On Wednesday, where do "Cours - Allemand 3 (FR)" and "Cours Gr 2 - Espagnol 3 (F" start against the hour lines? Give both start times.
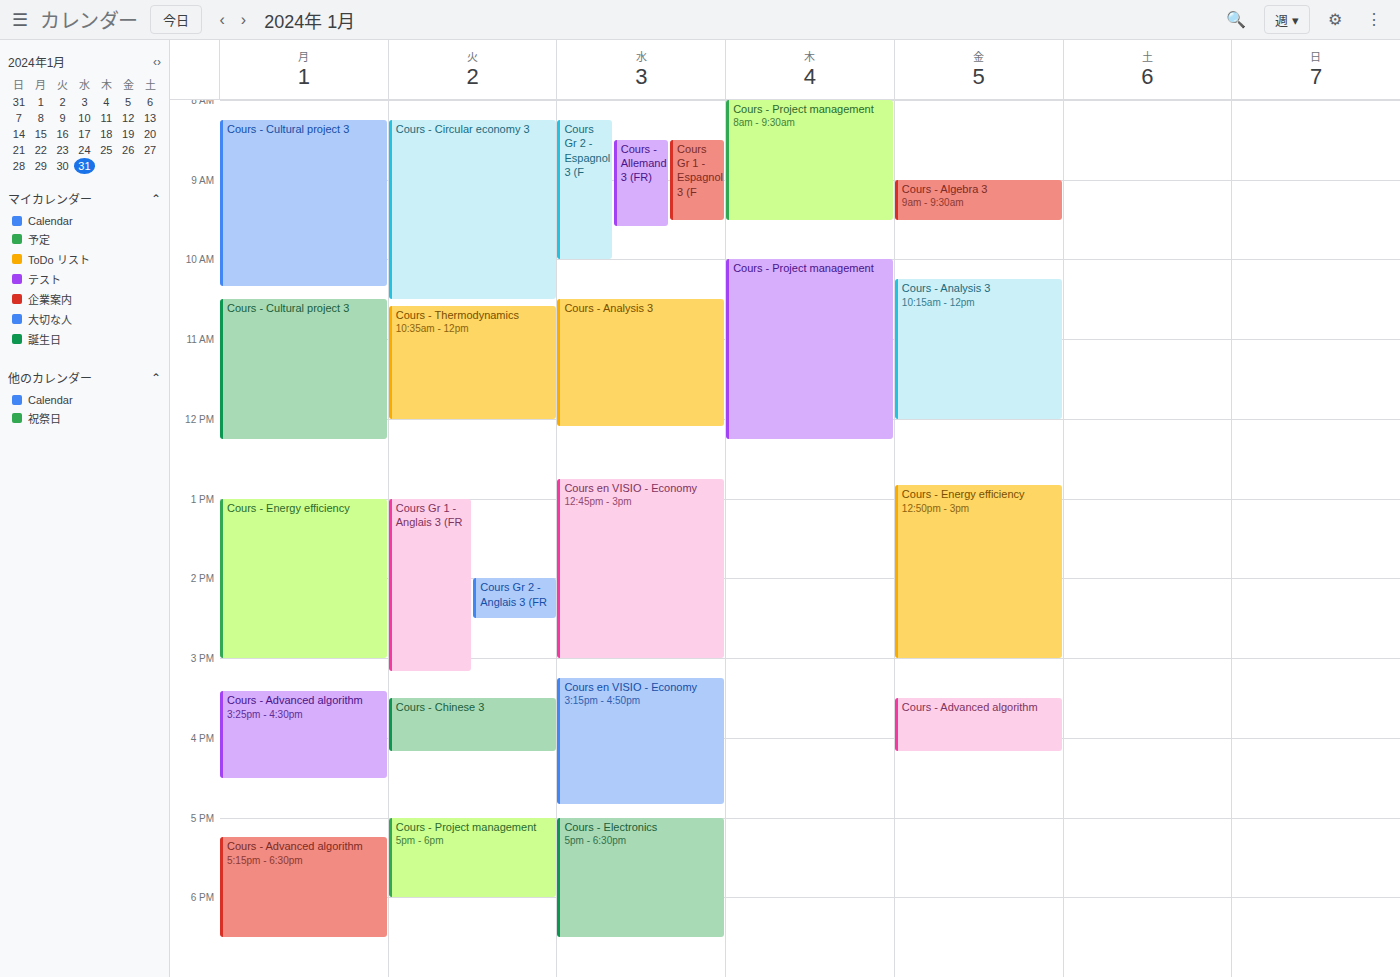
"Cours - Allemand 3 (FR)": 08:30, halfway between the 08:00 and 09:00 lines. "Cours Gr 2 - Espagnol 3 (F": 08:15, neither: a quarter of the way from the 08:00 line to the 09:00 line.